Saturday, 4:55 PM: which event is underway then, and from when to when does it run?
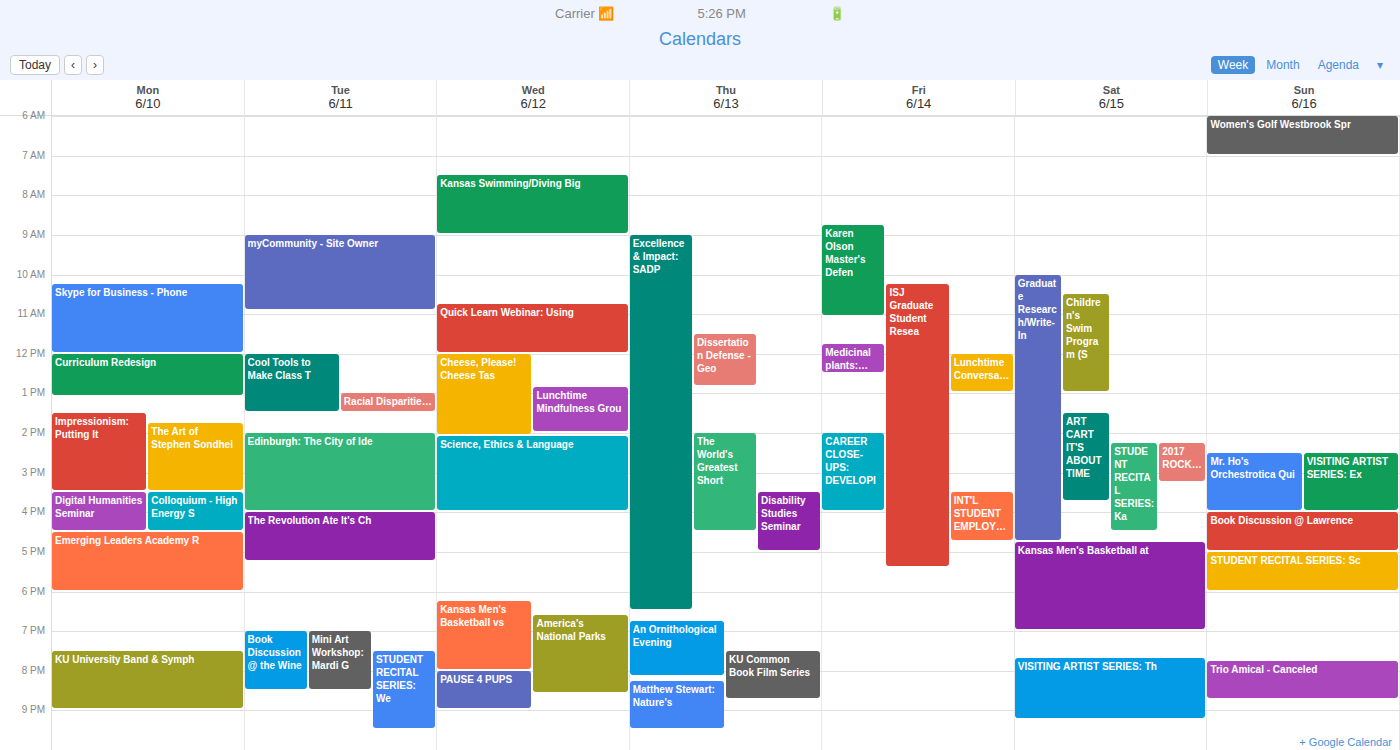
"Kansas Men's Basketball at", 4:45 PM to 7:00 PM